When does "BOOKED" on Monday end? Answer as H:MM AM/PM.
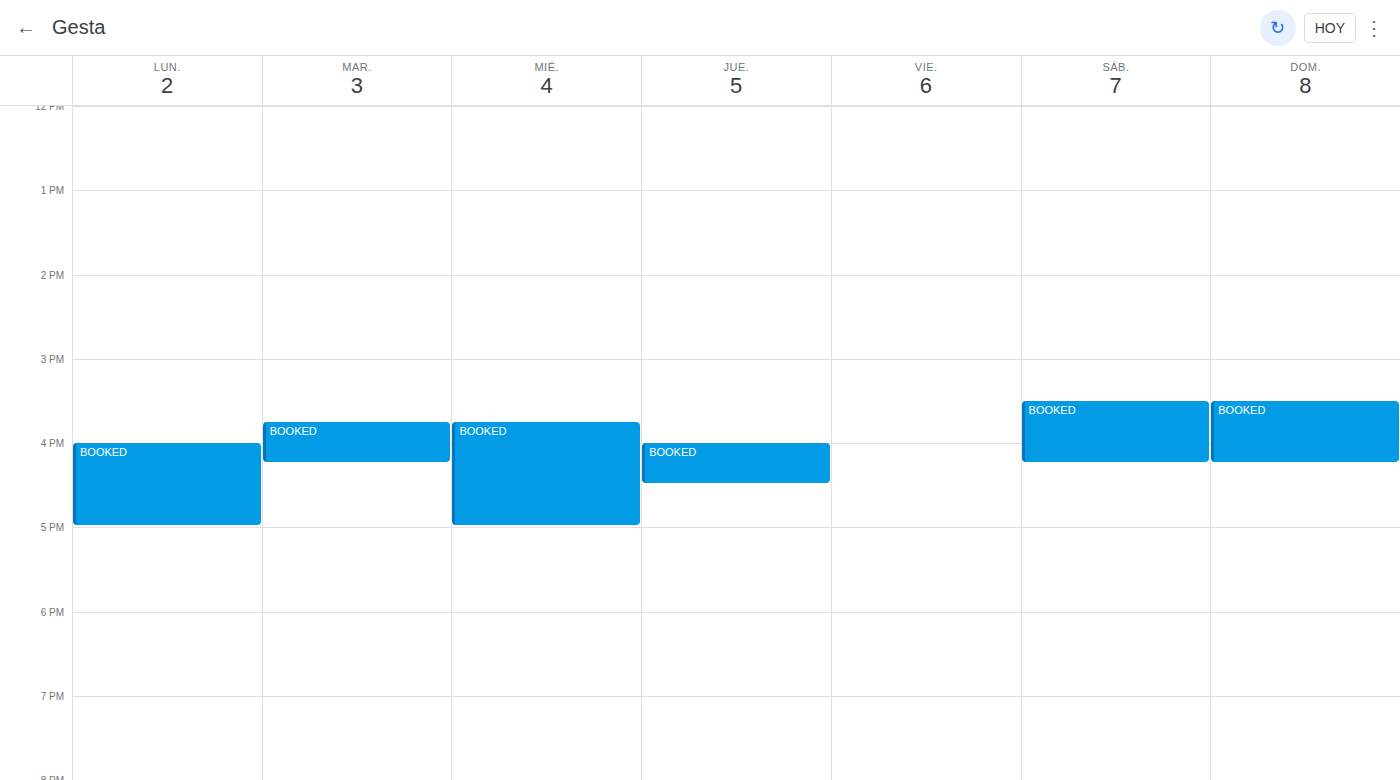
5:00 PM